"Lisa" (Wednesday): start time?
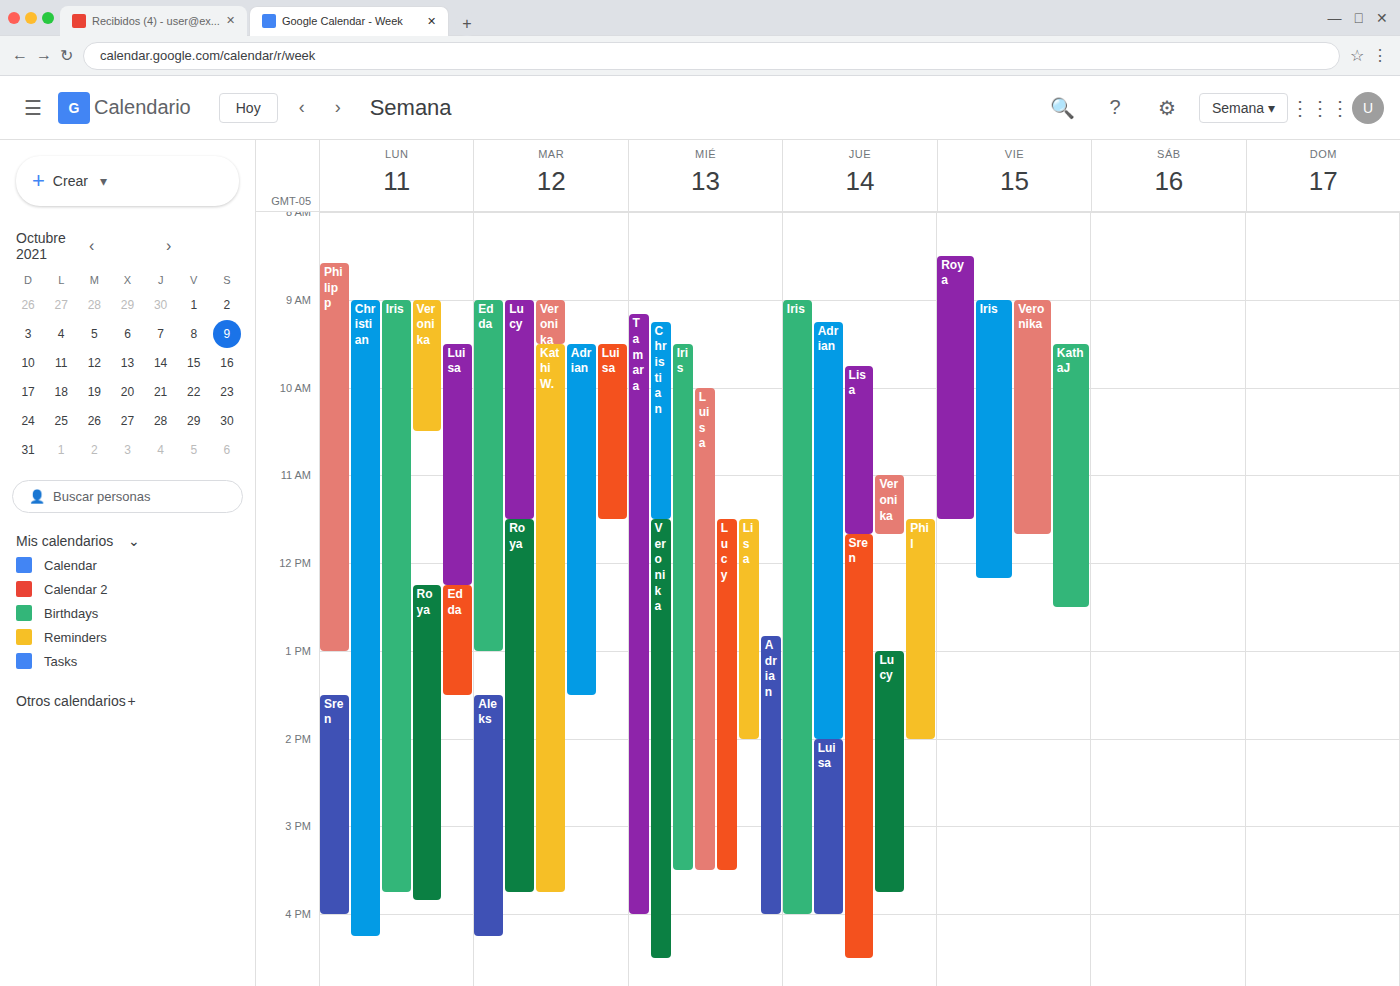
11:30 AM